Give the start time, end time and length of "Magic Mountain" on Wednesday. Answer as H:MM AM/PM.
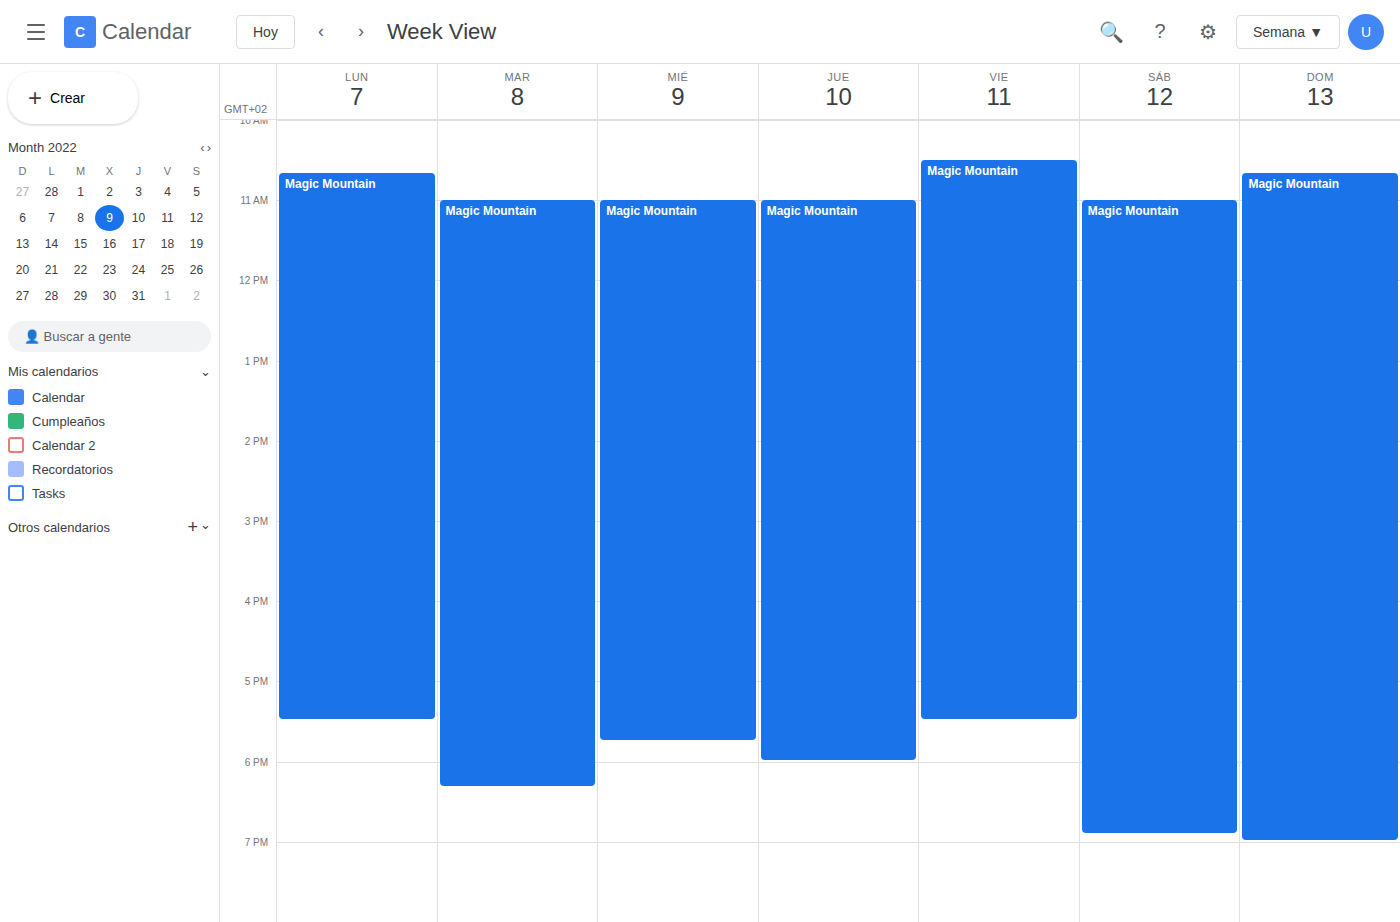
11:00 AM to 5:45 PM, 6 hours 45 minutes